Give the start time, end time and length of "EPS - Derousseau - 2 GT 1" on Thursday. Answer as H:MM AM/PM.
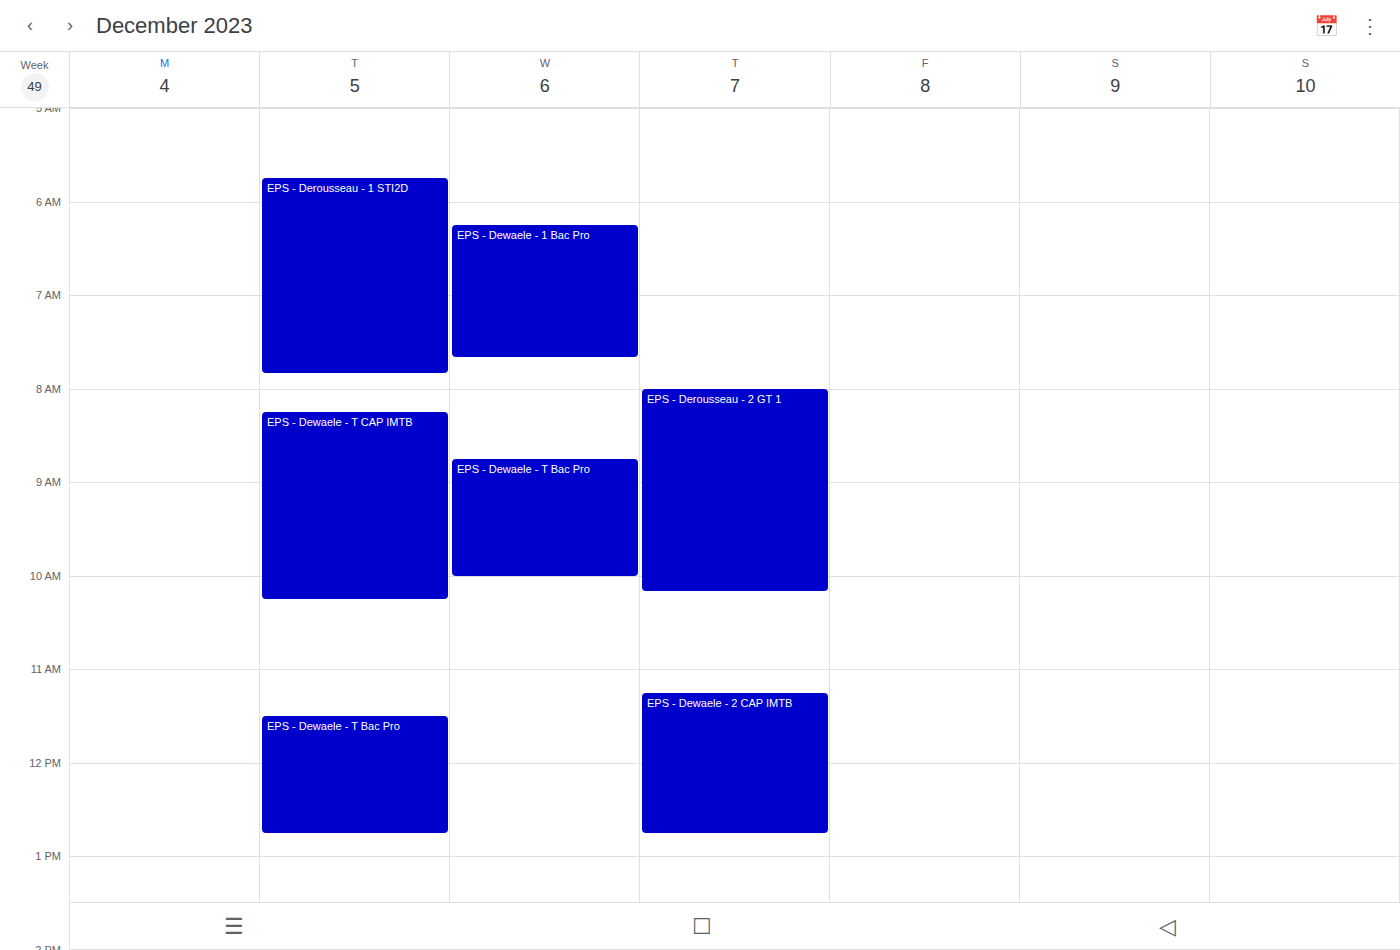
8:00 AM to 10:10 AM, 2 hours 10 minutes